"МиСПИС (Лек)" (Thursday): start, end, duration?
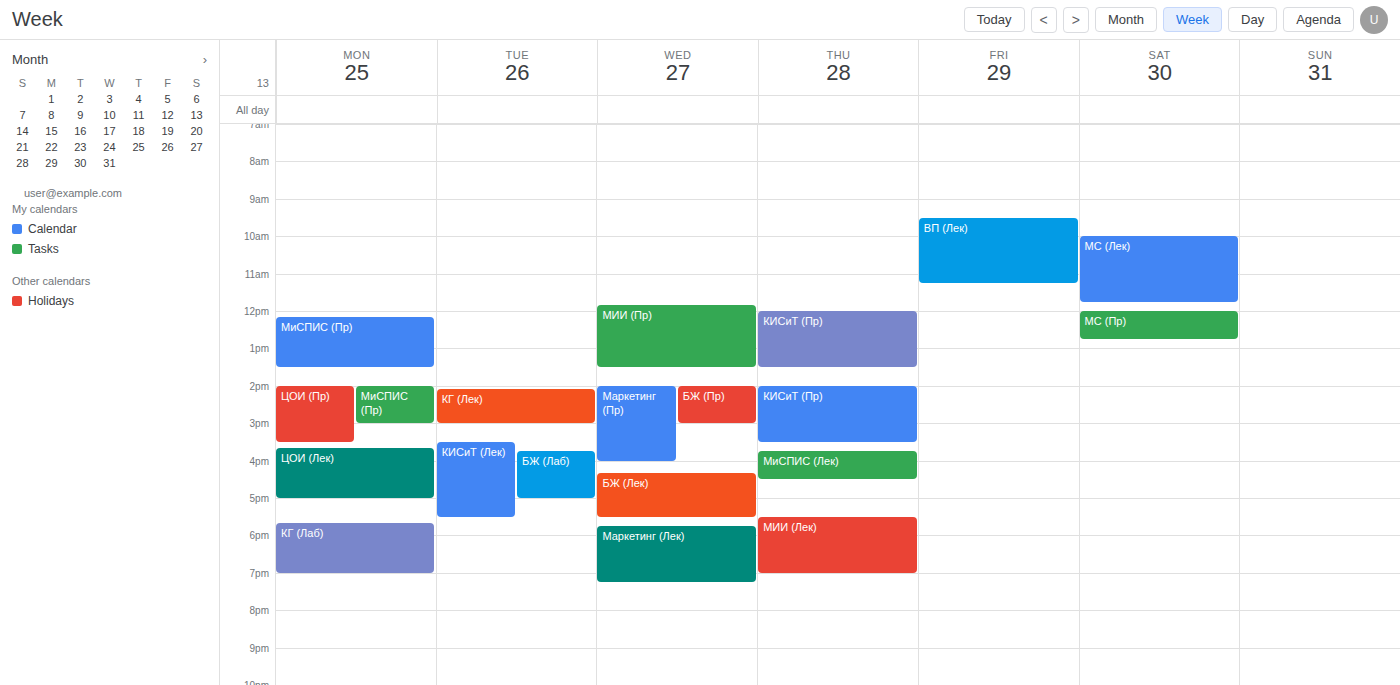
15:45 to 16:30, 45 minutes